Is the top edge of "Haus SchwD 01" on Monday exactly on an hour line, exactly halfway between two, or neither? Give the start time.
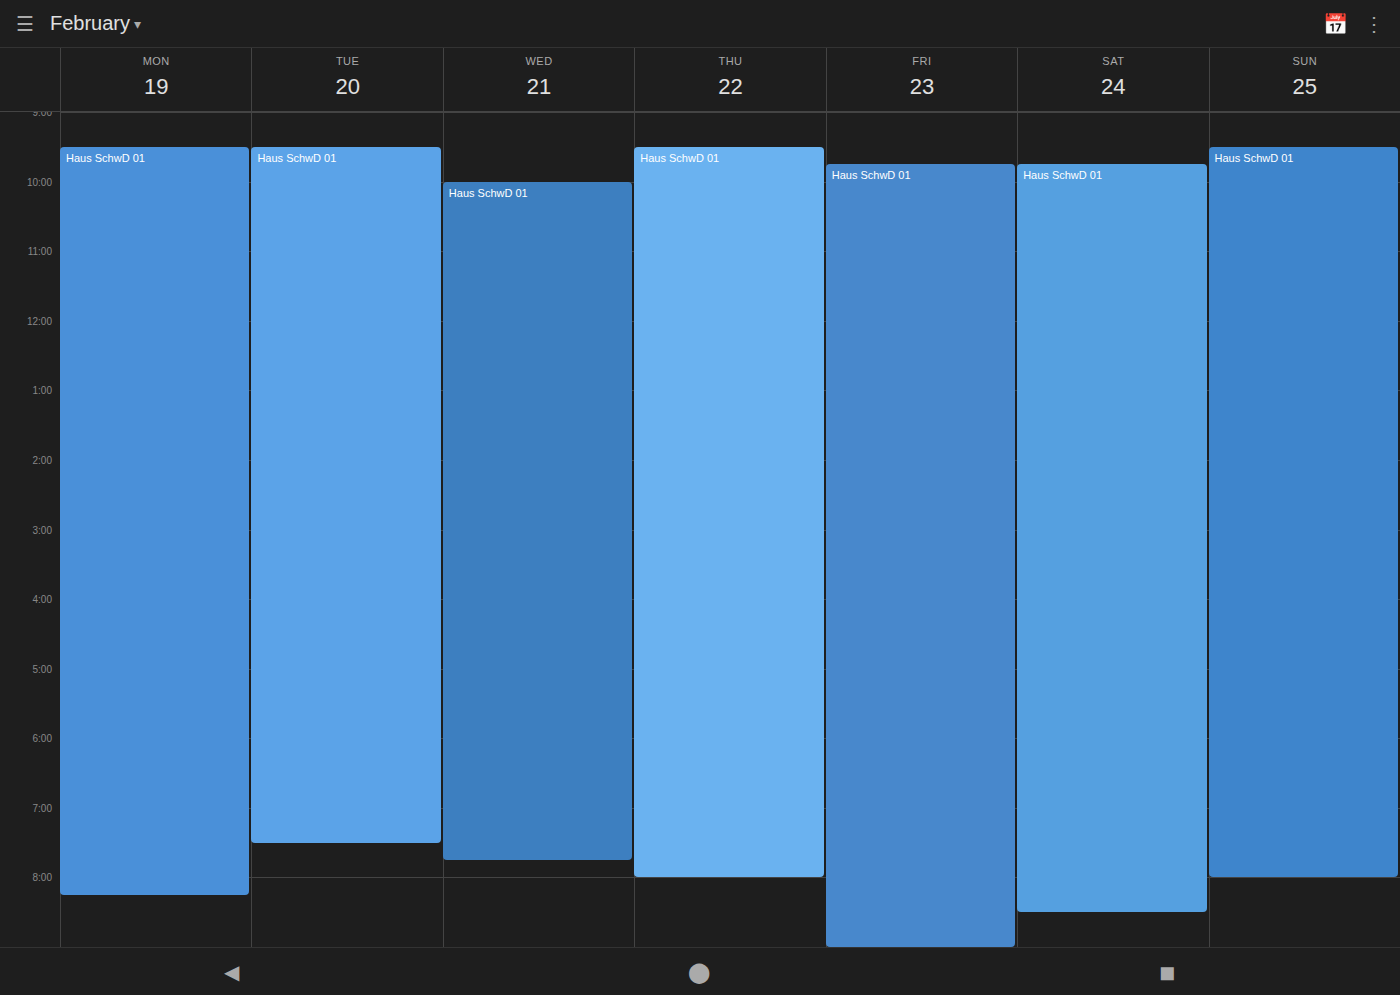
9:30 AM -- halfway between the 9 AM and 10 AM lines.